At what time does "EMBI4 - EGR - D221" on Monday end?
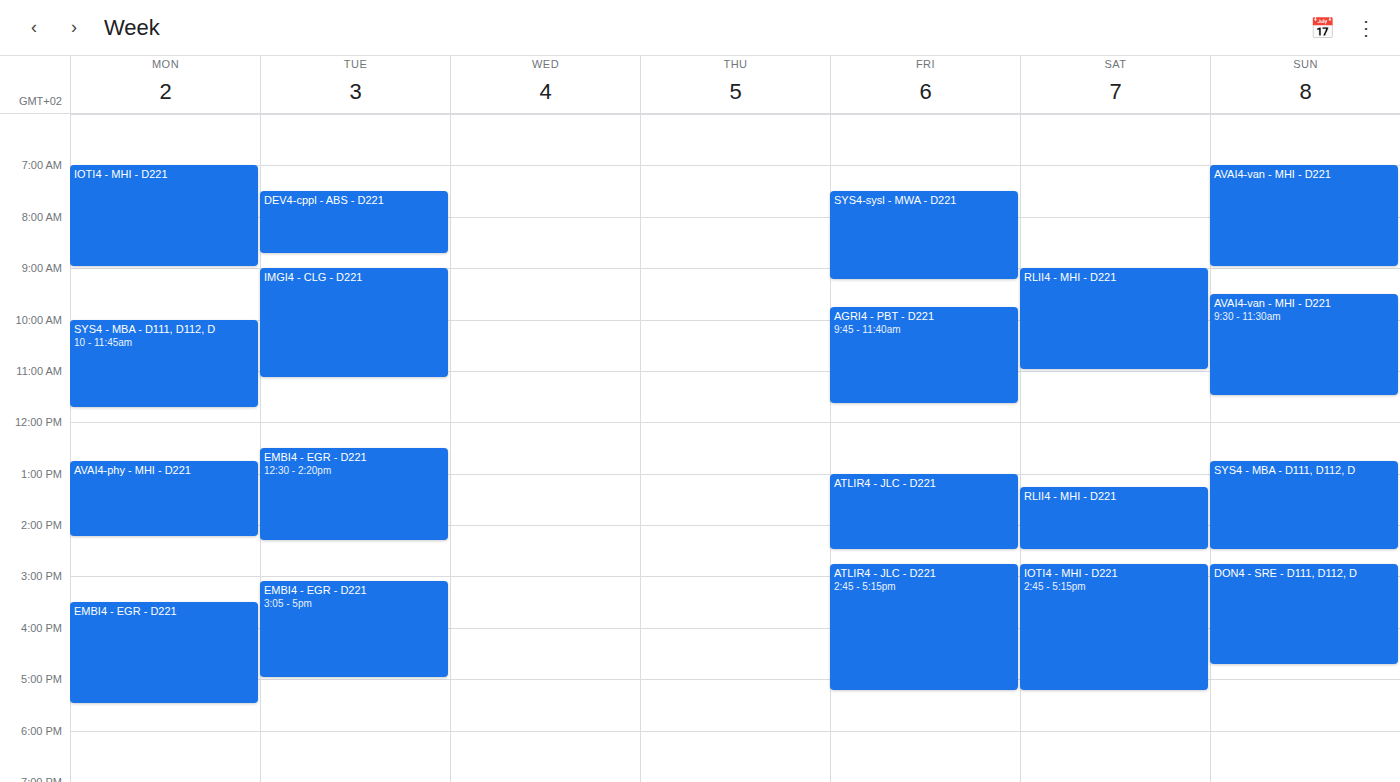
5:30 PM